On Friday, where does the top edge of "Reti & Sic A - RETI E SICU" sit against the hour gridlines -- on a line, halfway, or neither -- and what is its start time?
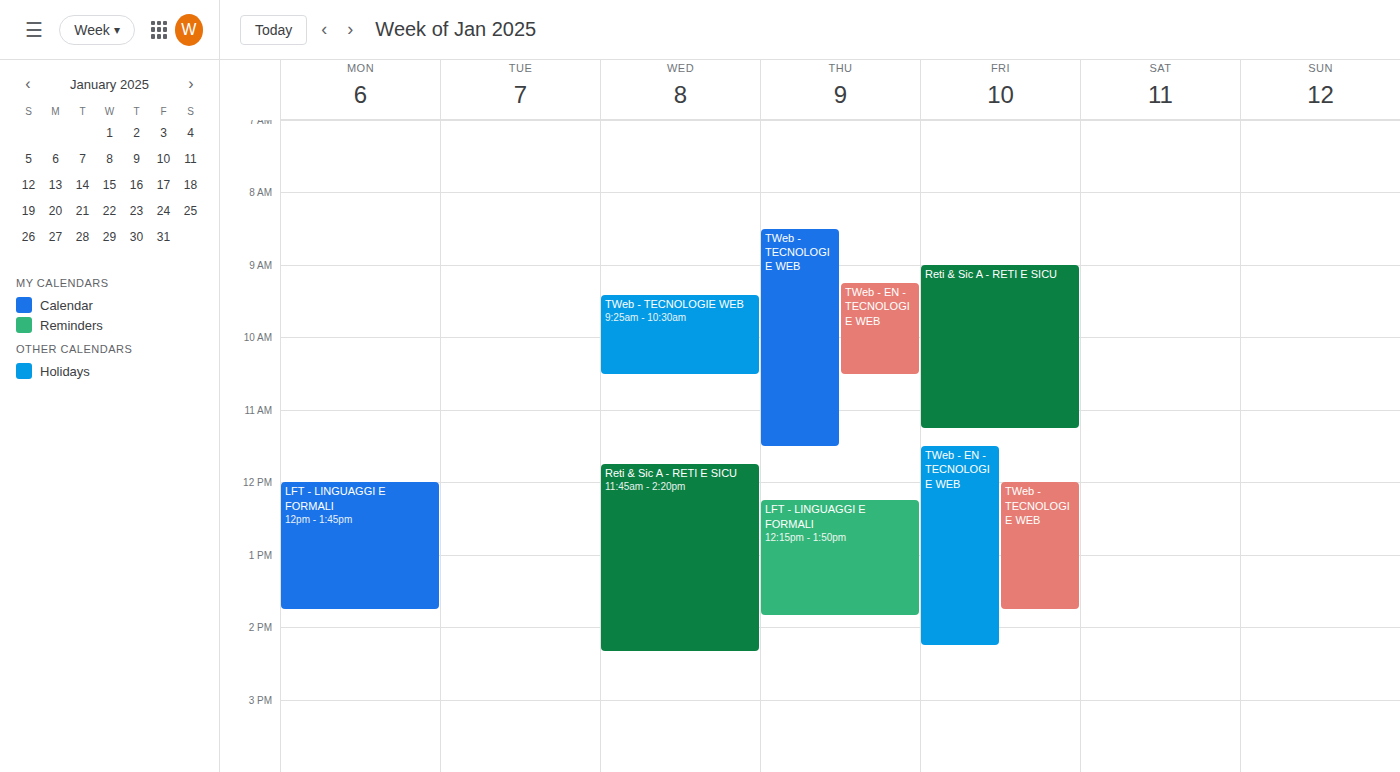
9:00 AM -- exactly on the 9 AM line.